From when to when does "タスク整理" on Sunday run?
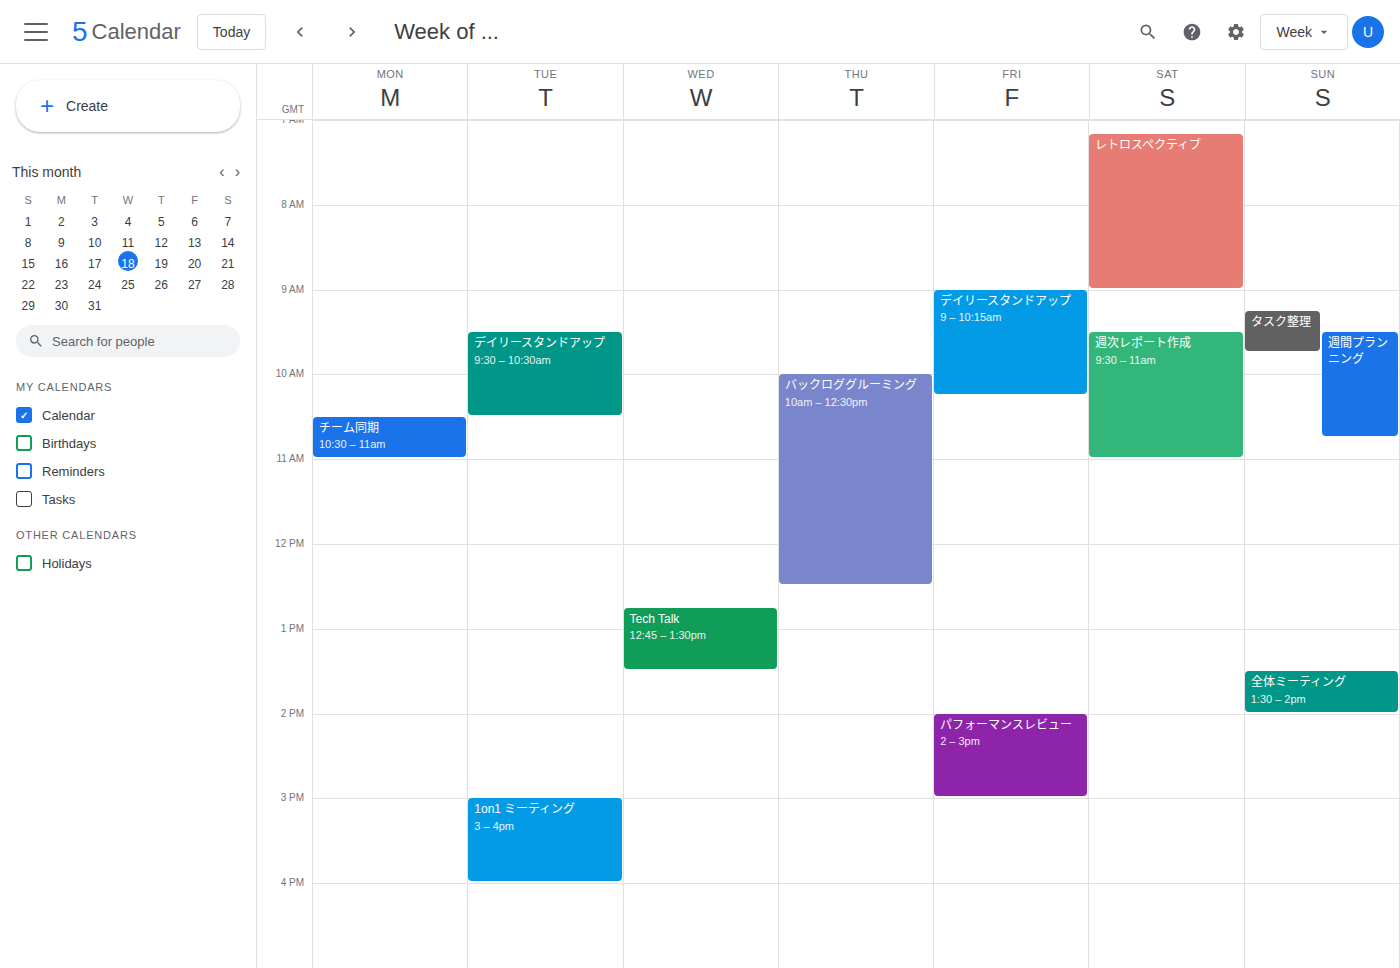
9:15 AM to 9:45 AM